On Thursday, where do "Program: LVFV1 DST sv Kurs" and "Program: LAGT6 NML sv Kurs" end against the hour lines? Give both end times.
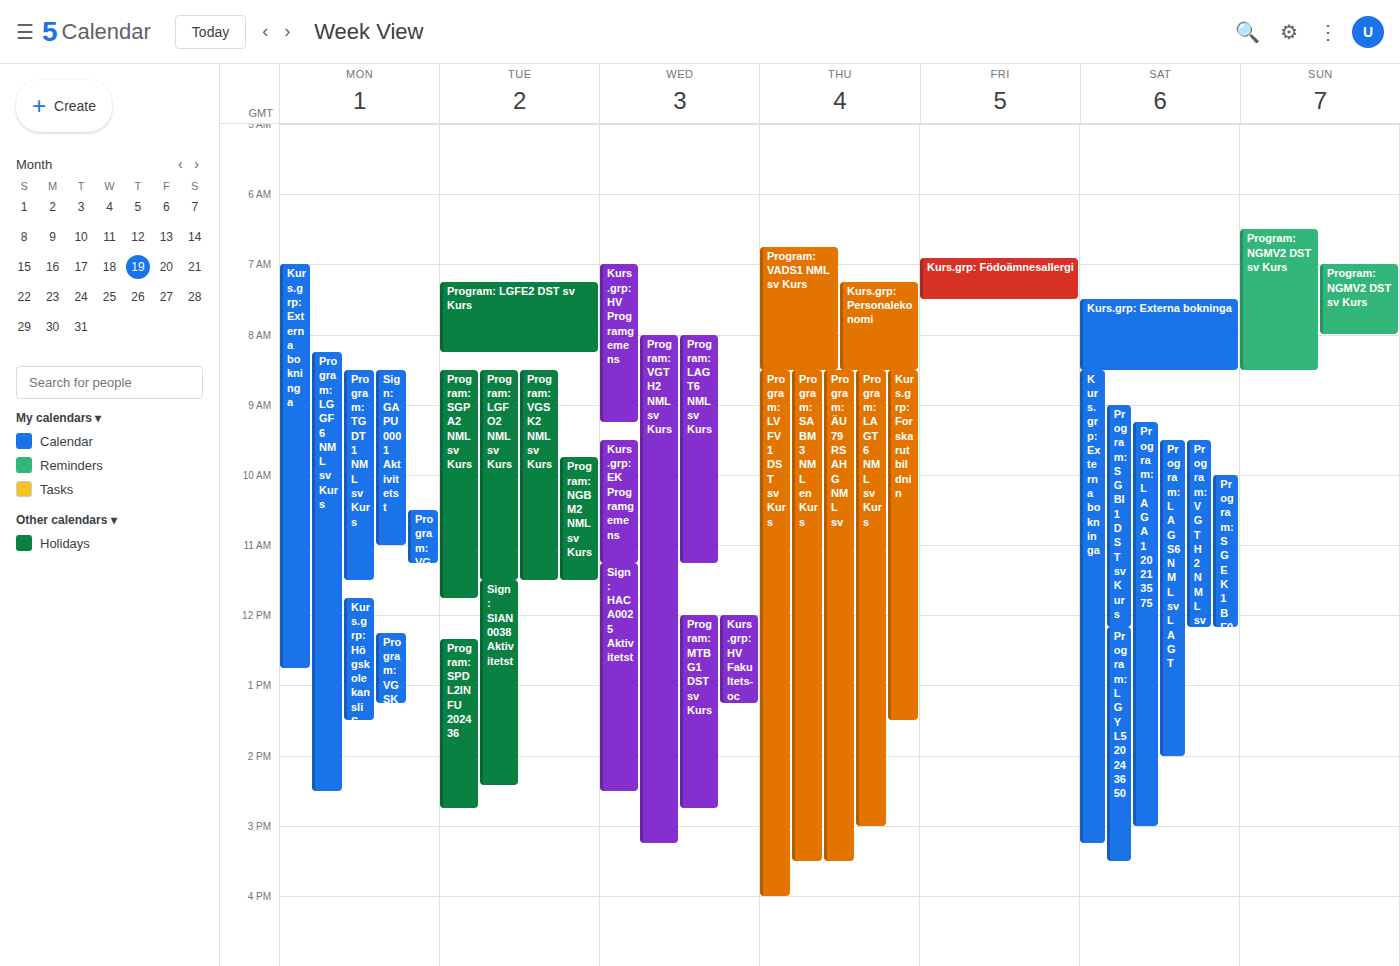
"Program: LVFV1 DST sv Kurs": 4:00 PM, exactly on the 4 PM line. "Program: LAGT6 NML sv Kurs": 3:00 PM, exactly on the 3 PM line.